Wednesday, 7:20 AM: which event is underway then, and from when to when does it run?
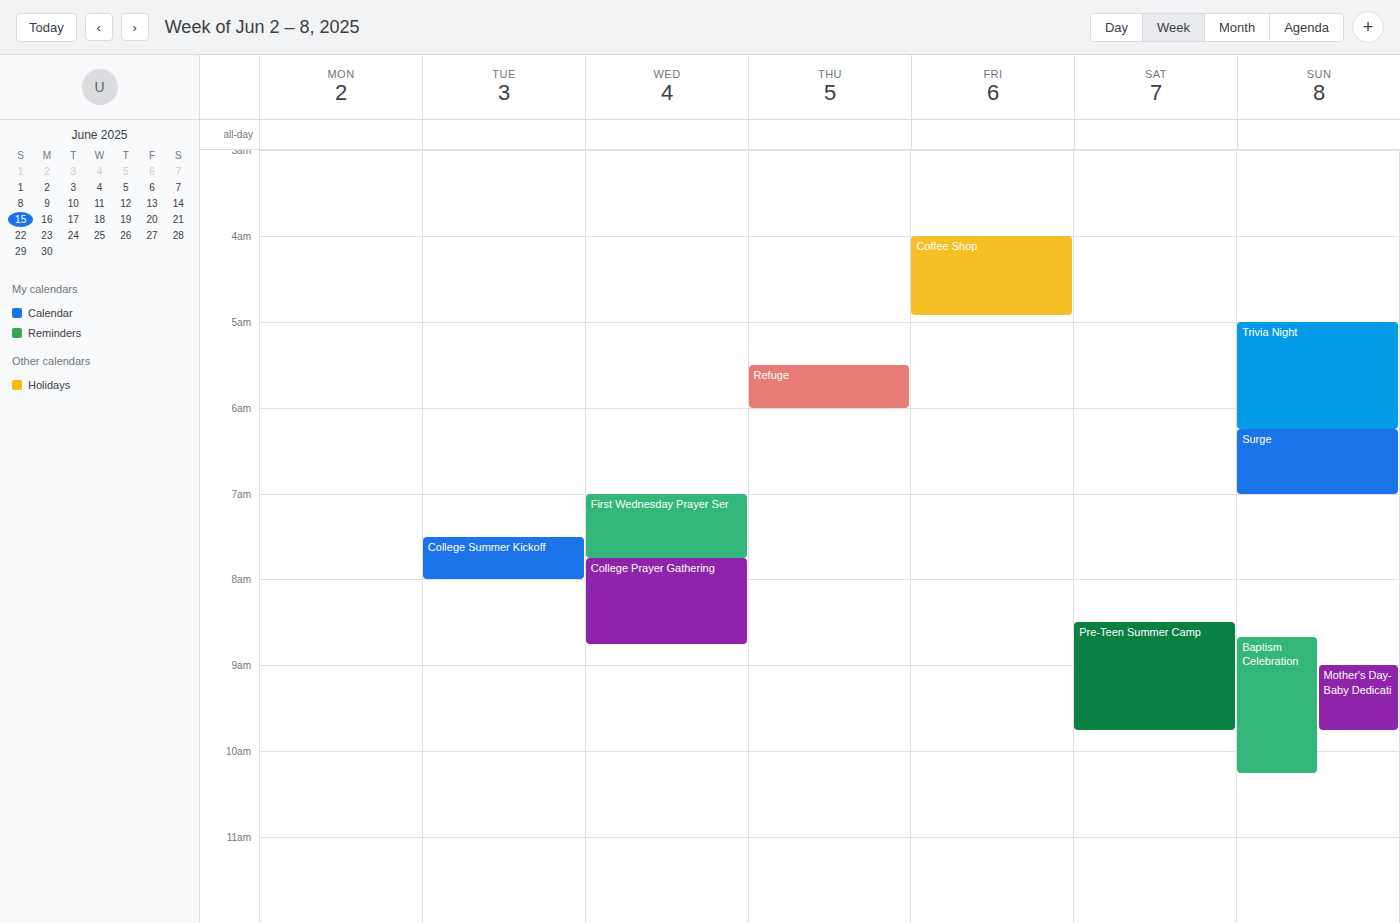
"First Wednesday Prayer Ser", 7:00 AM to 7:45 AM